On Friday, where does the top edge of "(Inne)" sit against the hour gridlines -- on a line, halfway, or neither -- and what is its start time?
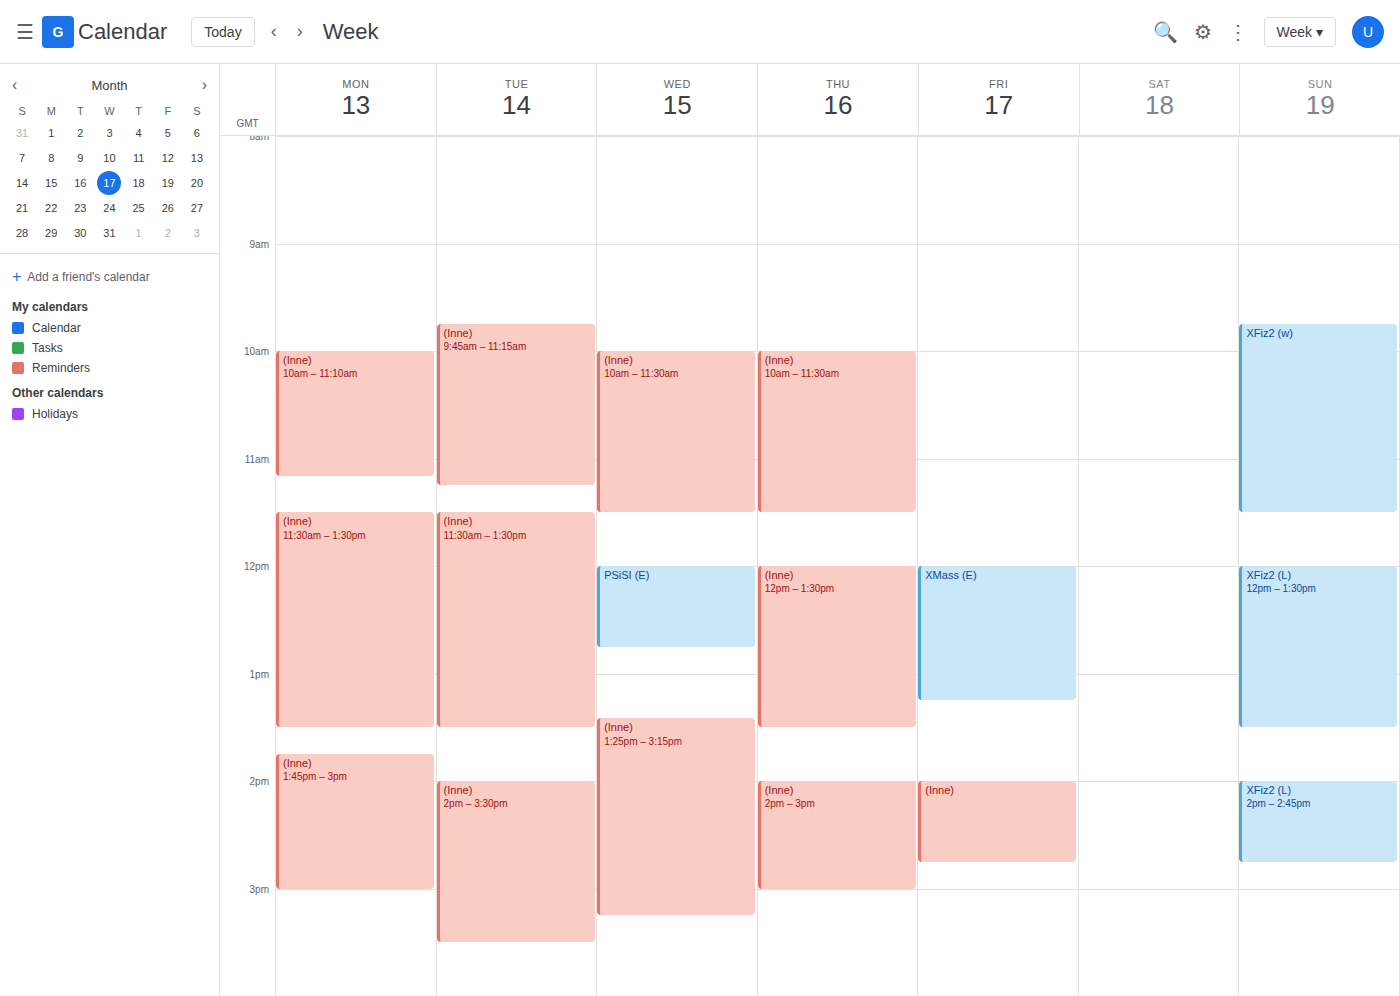
2:00 PM -- exactly on the 2 PM line.